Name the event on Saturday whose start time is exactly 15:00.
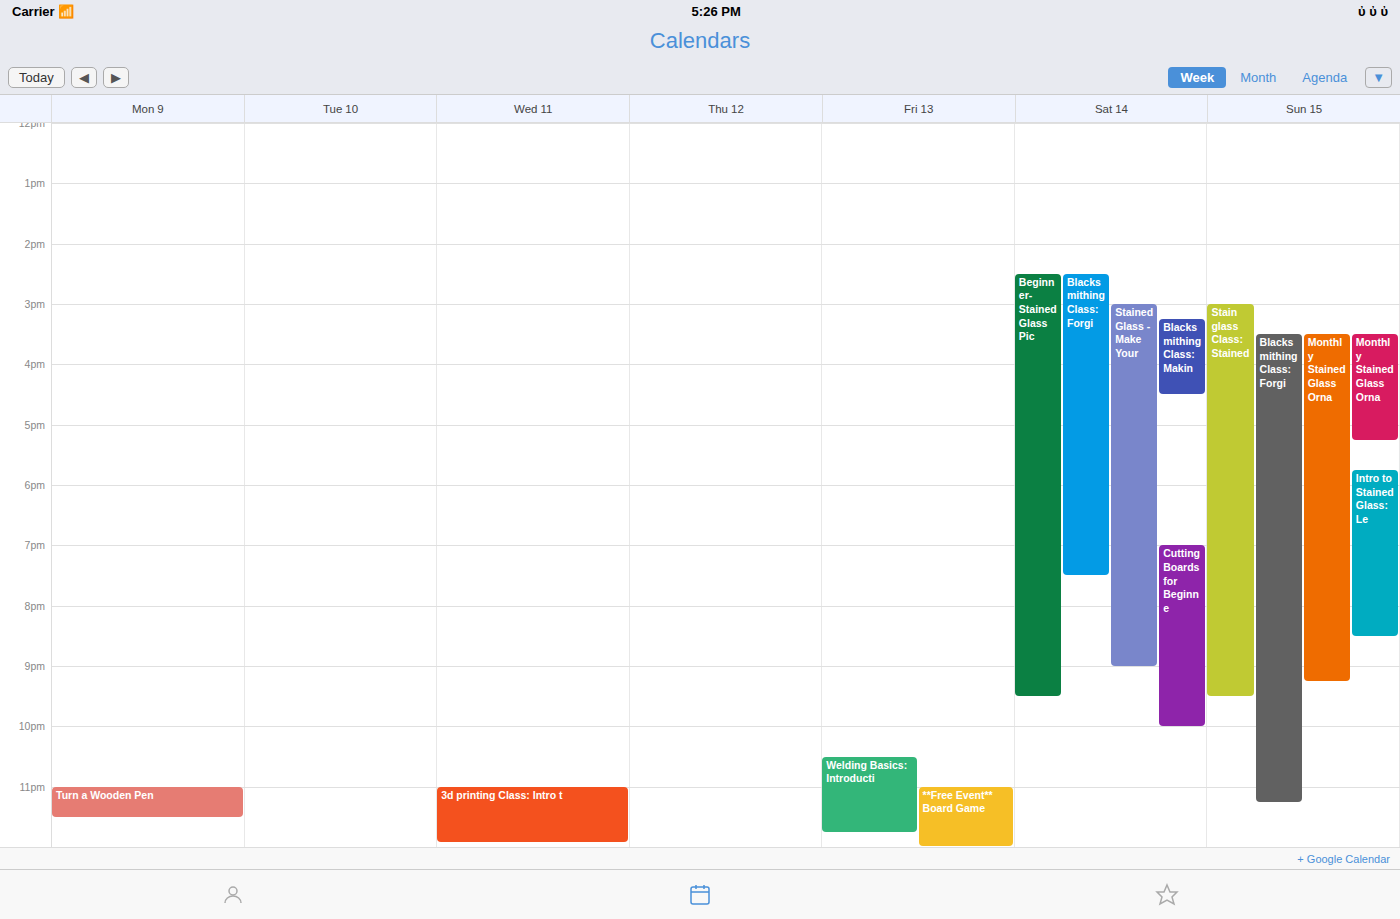
"Stained Glass - Make Your"